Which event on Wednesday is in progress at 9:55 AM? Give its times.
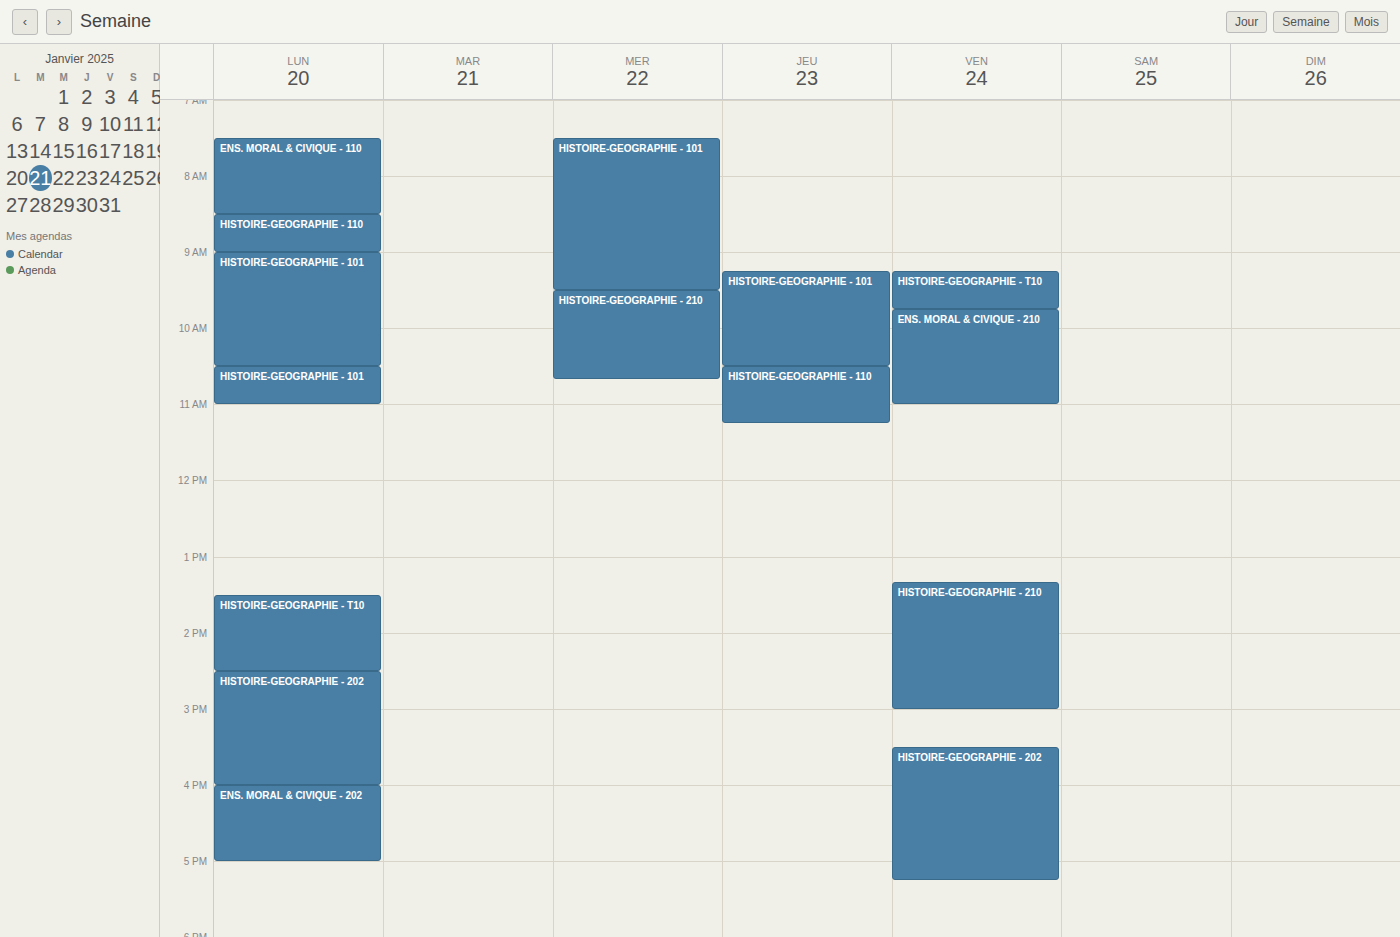
"HISTOIRE-GEOGRAPHIE - 210", 9:30 AM to 10:40 AM